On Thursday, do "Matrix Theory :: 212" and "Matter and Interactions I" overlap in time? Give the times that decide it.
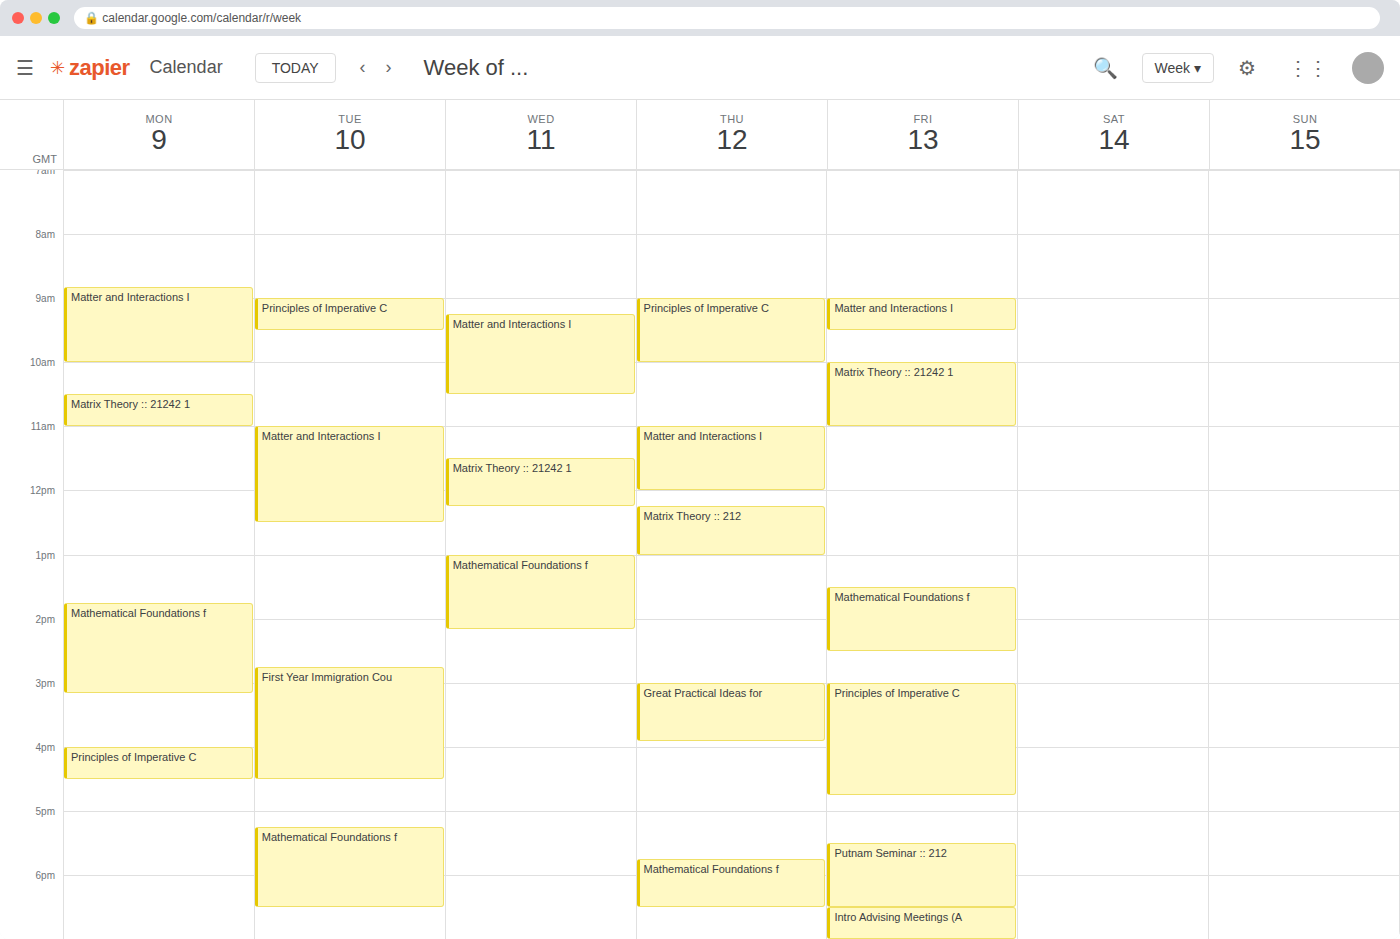
"Matter and Interactions I" ends at 12:00 PM and "Matrix Theory :: 212" starts at 12:15 PM -- no overlap.